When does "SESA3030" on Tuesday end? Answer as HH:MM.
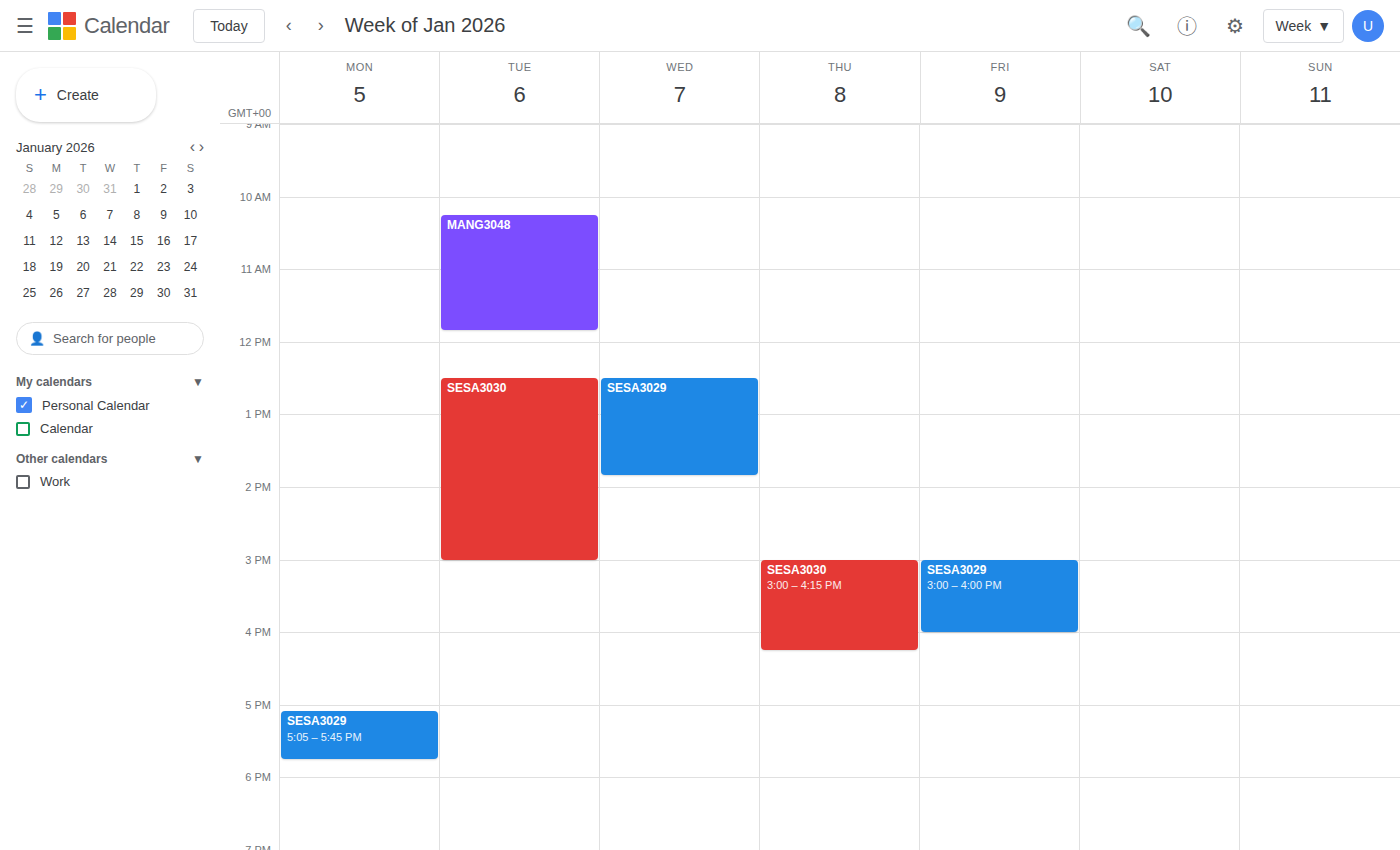
15:00